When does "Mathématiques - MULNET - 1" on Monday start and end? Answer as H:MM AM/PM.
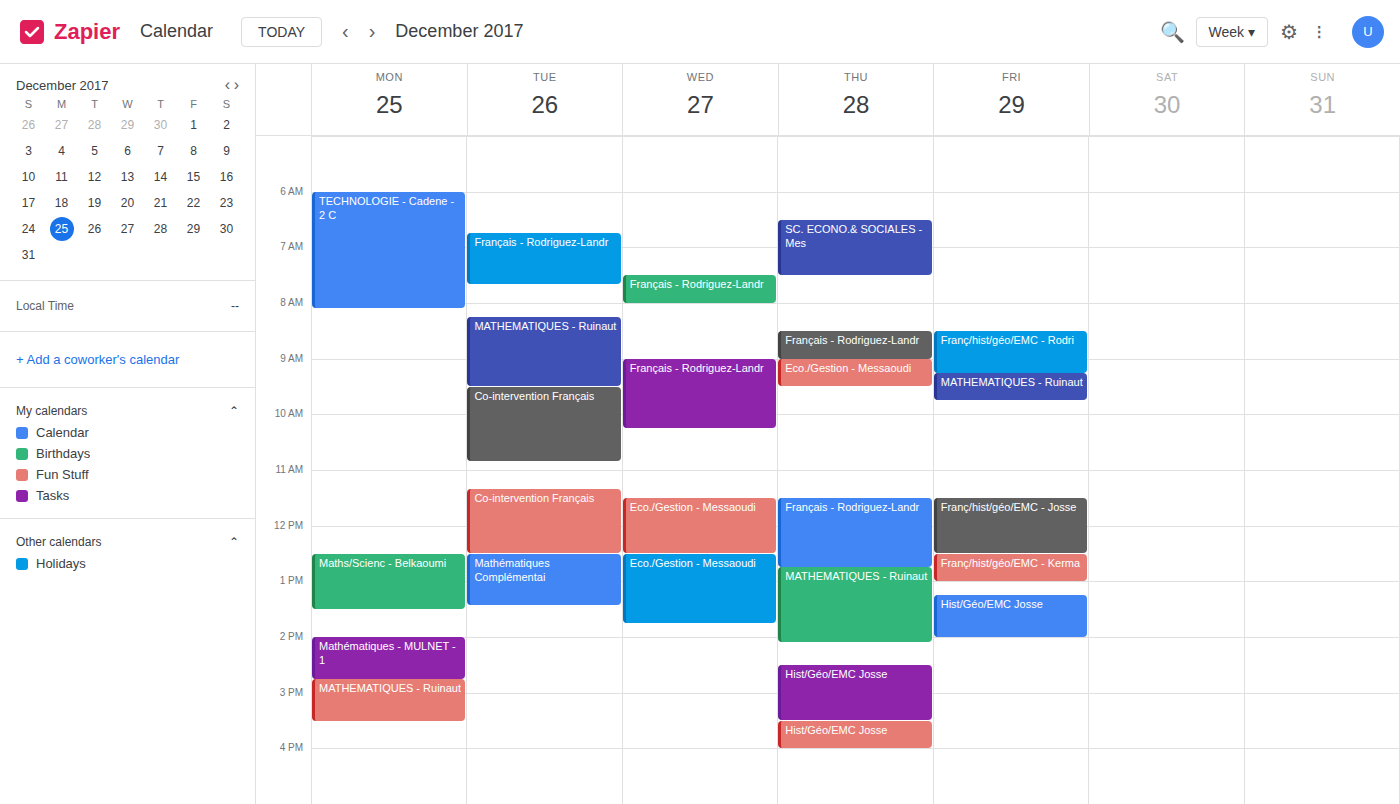
2:00 PM to 2:45 PM